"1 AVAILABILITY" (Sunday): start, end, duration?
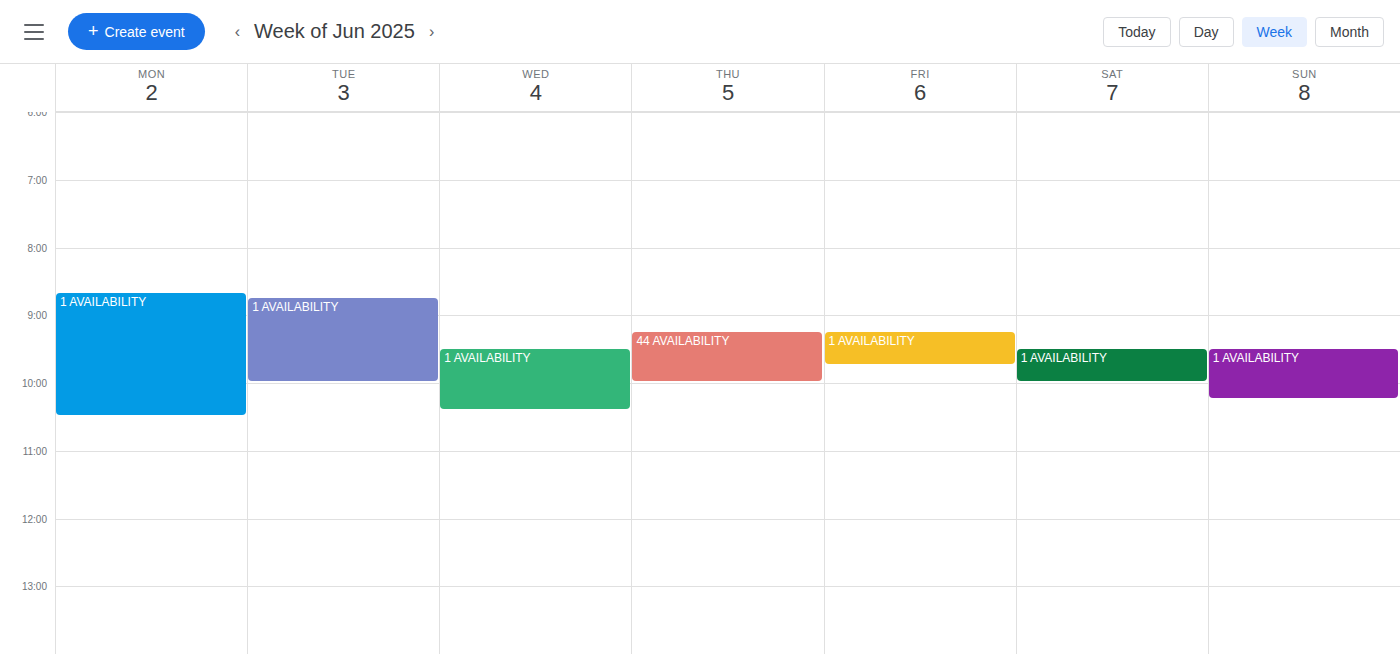
09:30 to 10:15, 45 minutes